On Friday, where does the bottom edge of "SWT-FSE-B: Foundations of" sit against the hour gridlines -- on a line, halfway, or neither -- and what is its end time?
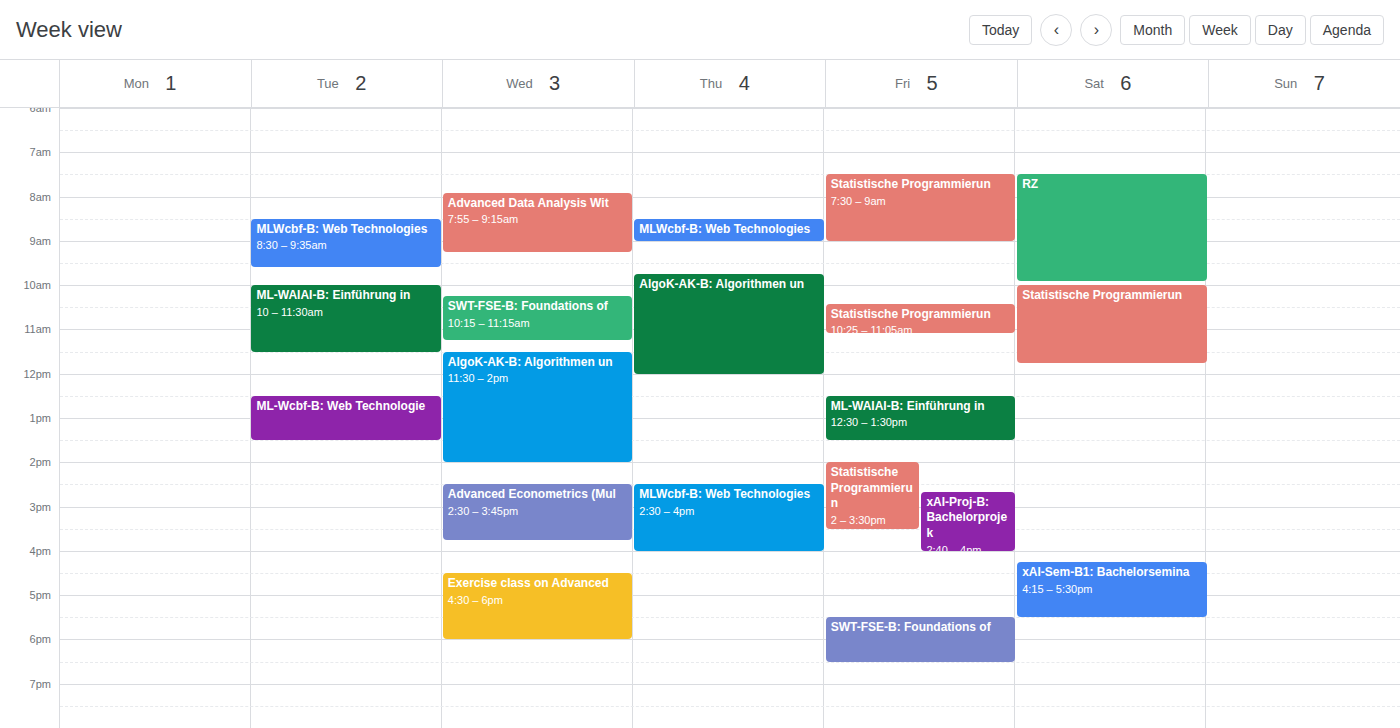
6:30 PM -- halfway between the 6 PM and 7 PM lines.